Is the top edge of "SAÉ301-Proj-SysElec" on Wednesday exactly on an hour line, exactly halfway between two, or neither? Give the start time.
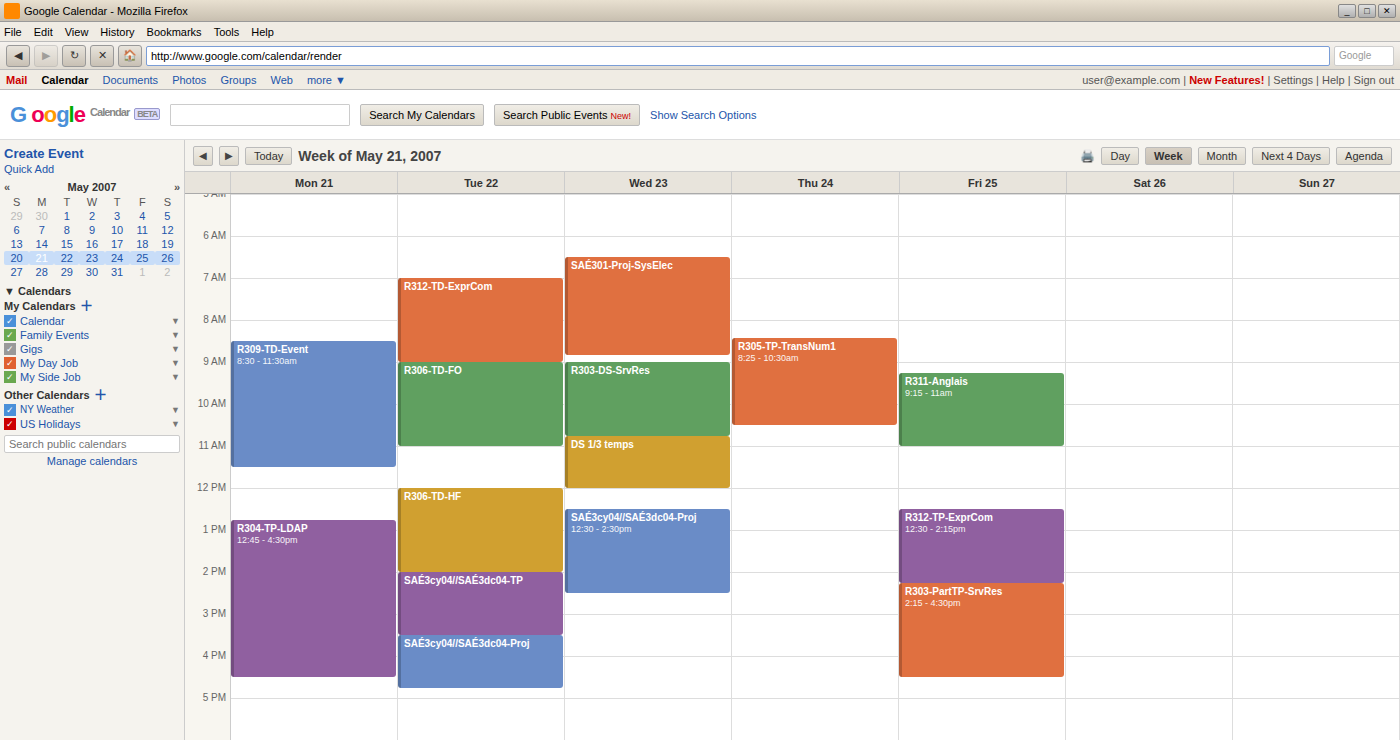
6:30 AM -- halfway between the 6 AM and 7 AM lines.